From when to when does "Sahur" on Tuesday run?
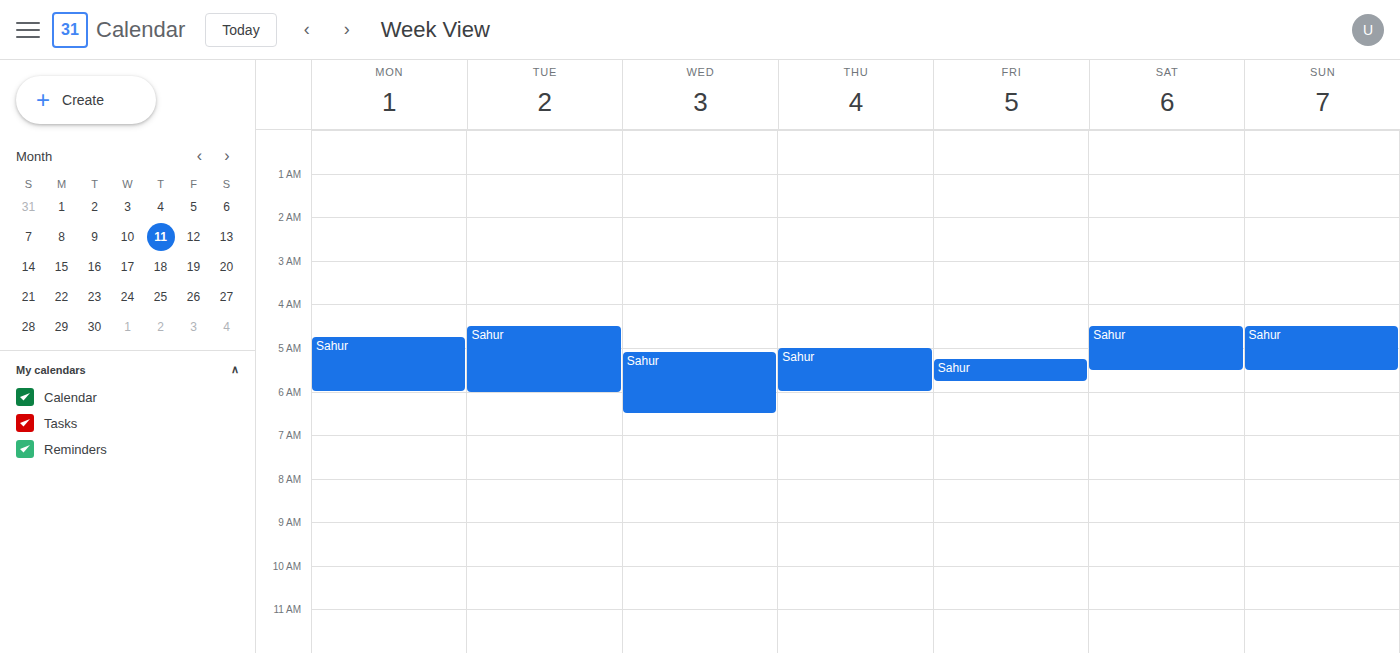
4:30 AM to 6:00 AM